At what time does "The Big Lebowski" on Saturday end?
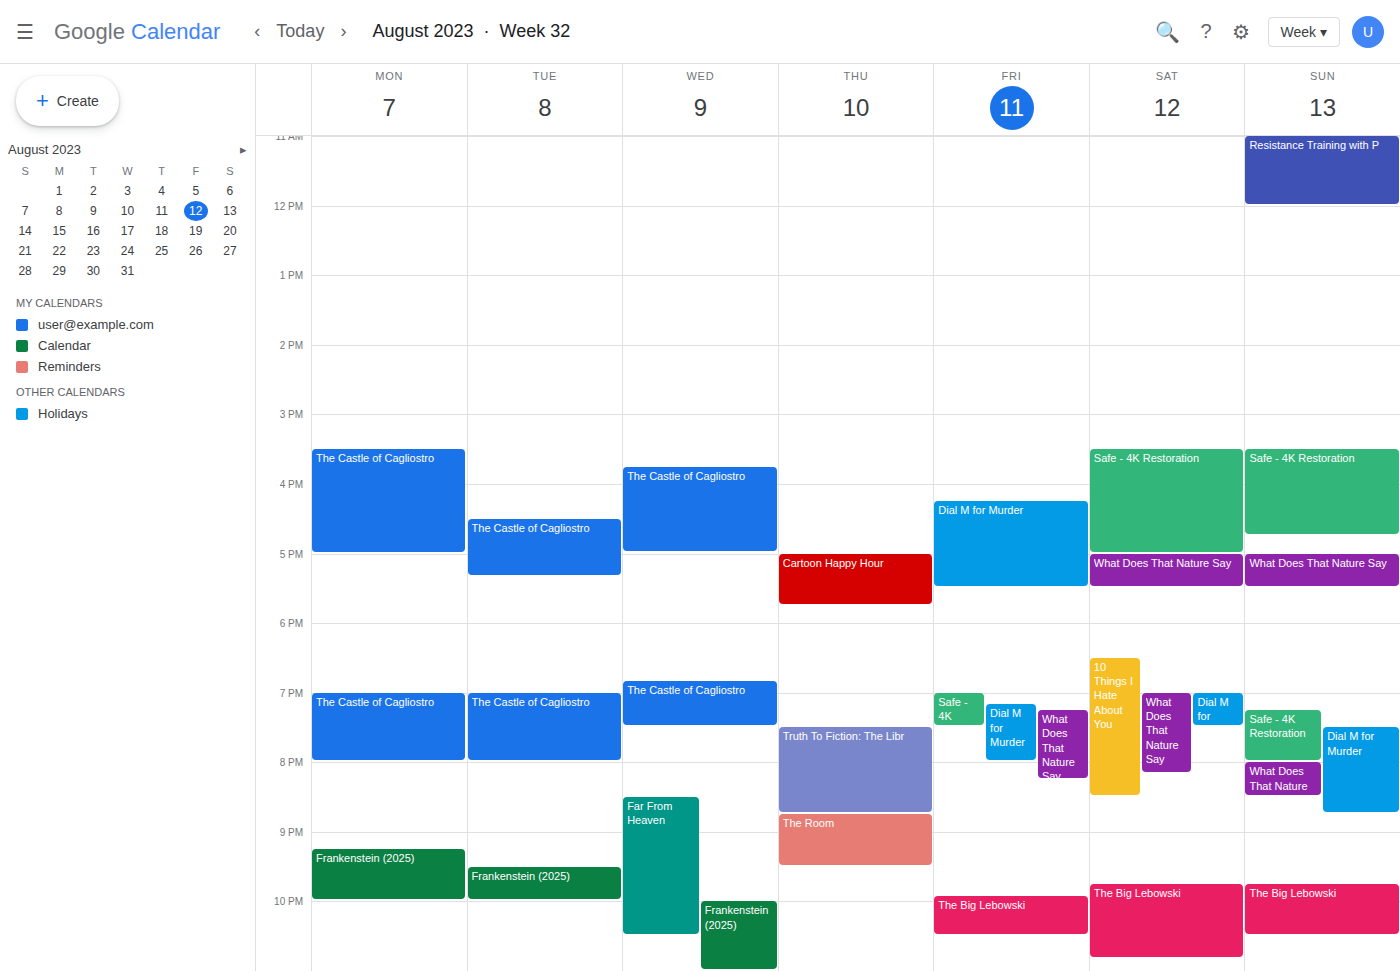
10:50 PM